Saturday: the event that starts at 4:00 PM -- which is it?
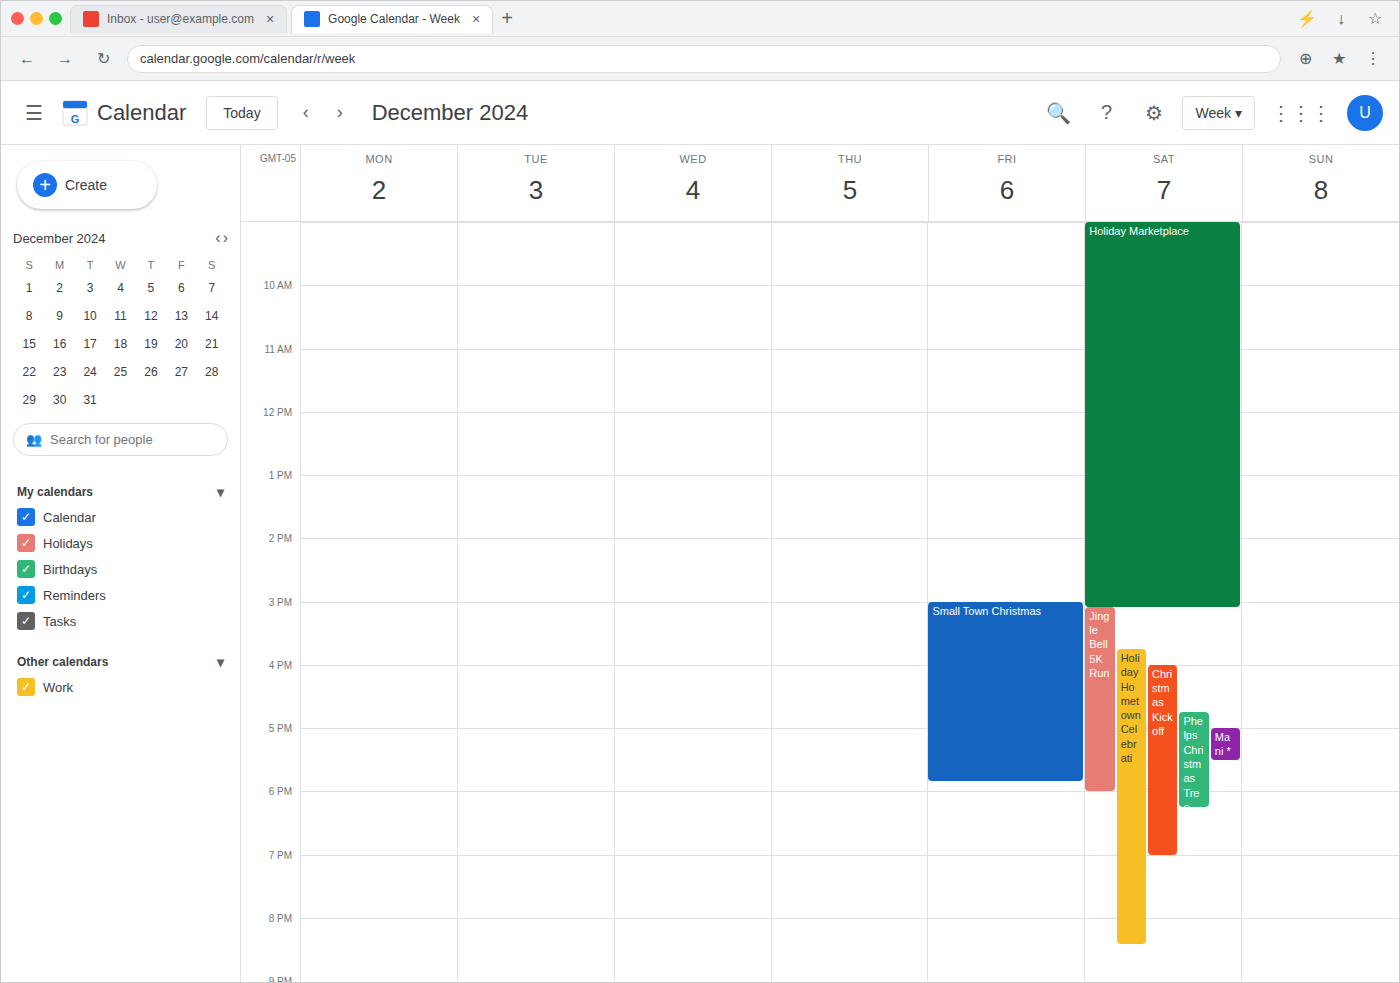
"Christmas Kickoff"